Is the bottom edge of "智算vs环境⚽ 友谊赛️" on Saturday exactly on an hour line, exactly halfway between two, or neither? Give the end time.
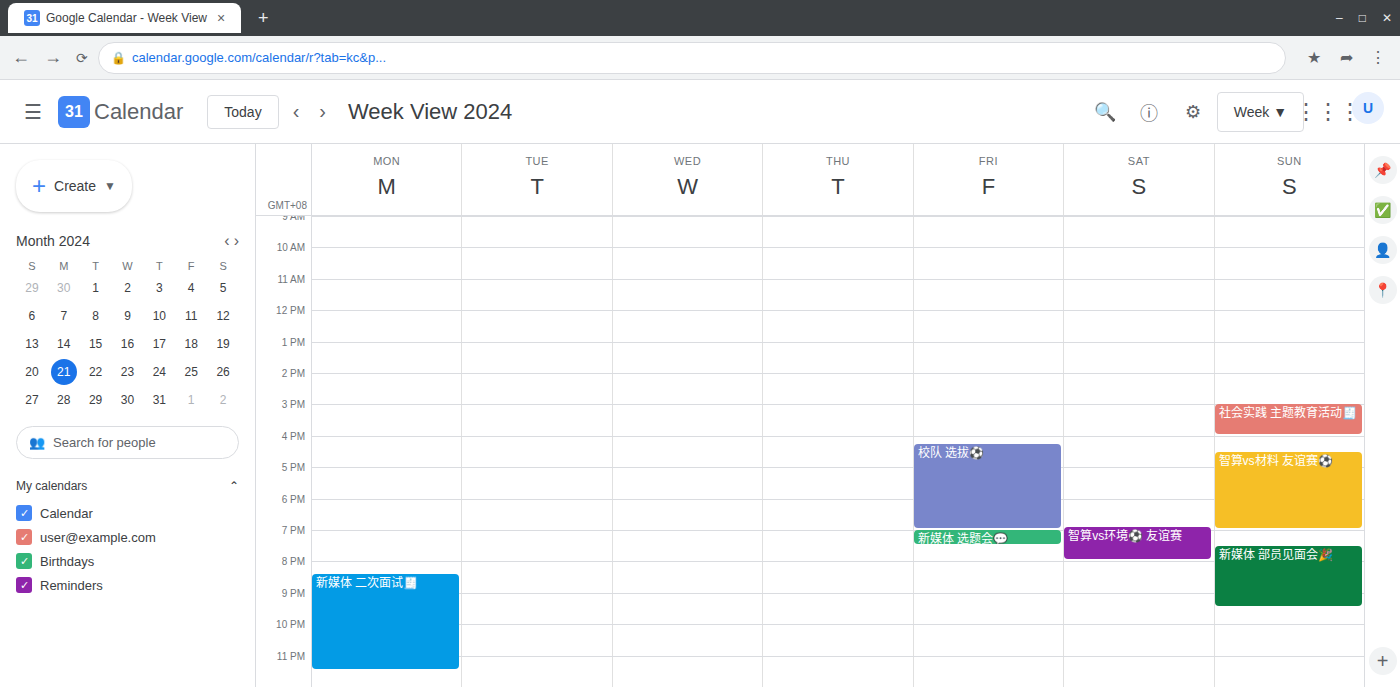
8:00 PM -- exactly on the 8 PM line.